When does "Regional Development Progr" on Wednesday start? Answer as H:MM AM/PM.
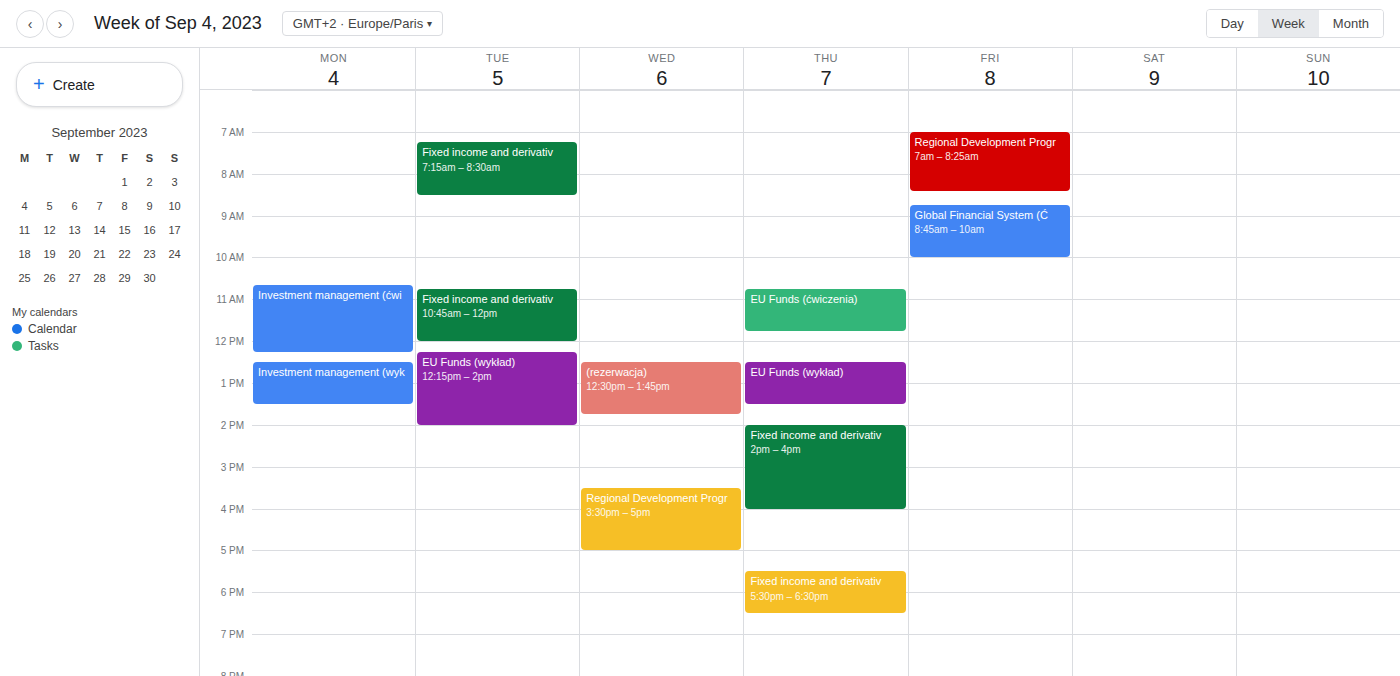
3:30 PM